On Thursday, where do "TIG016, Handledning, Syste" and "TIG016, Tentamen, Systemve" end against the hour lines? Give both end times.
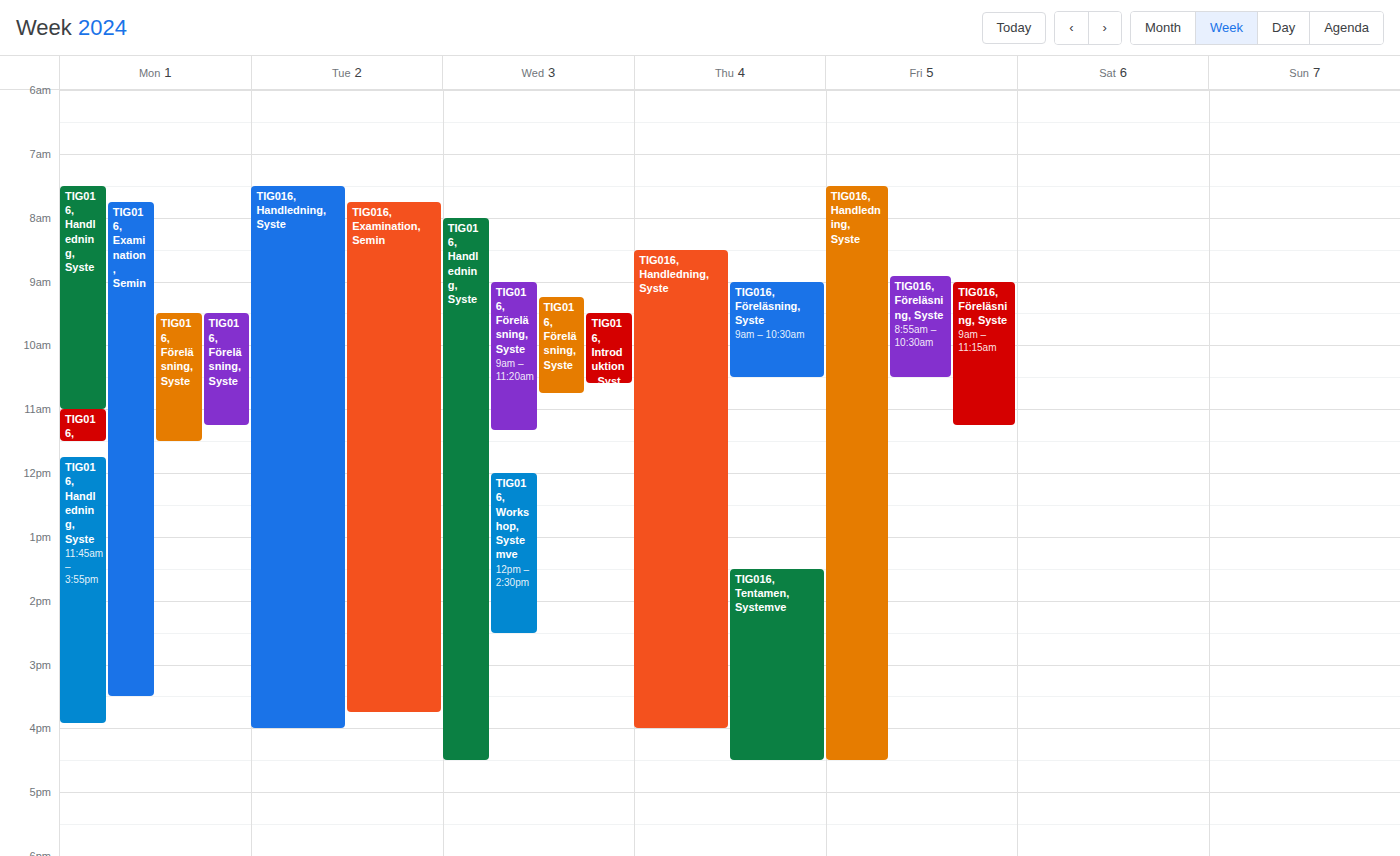
"TIG016, Handledning, Syste": 4:00 PM, exactly on the 4 PM line. "TIG016, Tentamen, Systemve": 4:30 PM, halfway between the 4 PM and 5 PM lines.